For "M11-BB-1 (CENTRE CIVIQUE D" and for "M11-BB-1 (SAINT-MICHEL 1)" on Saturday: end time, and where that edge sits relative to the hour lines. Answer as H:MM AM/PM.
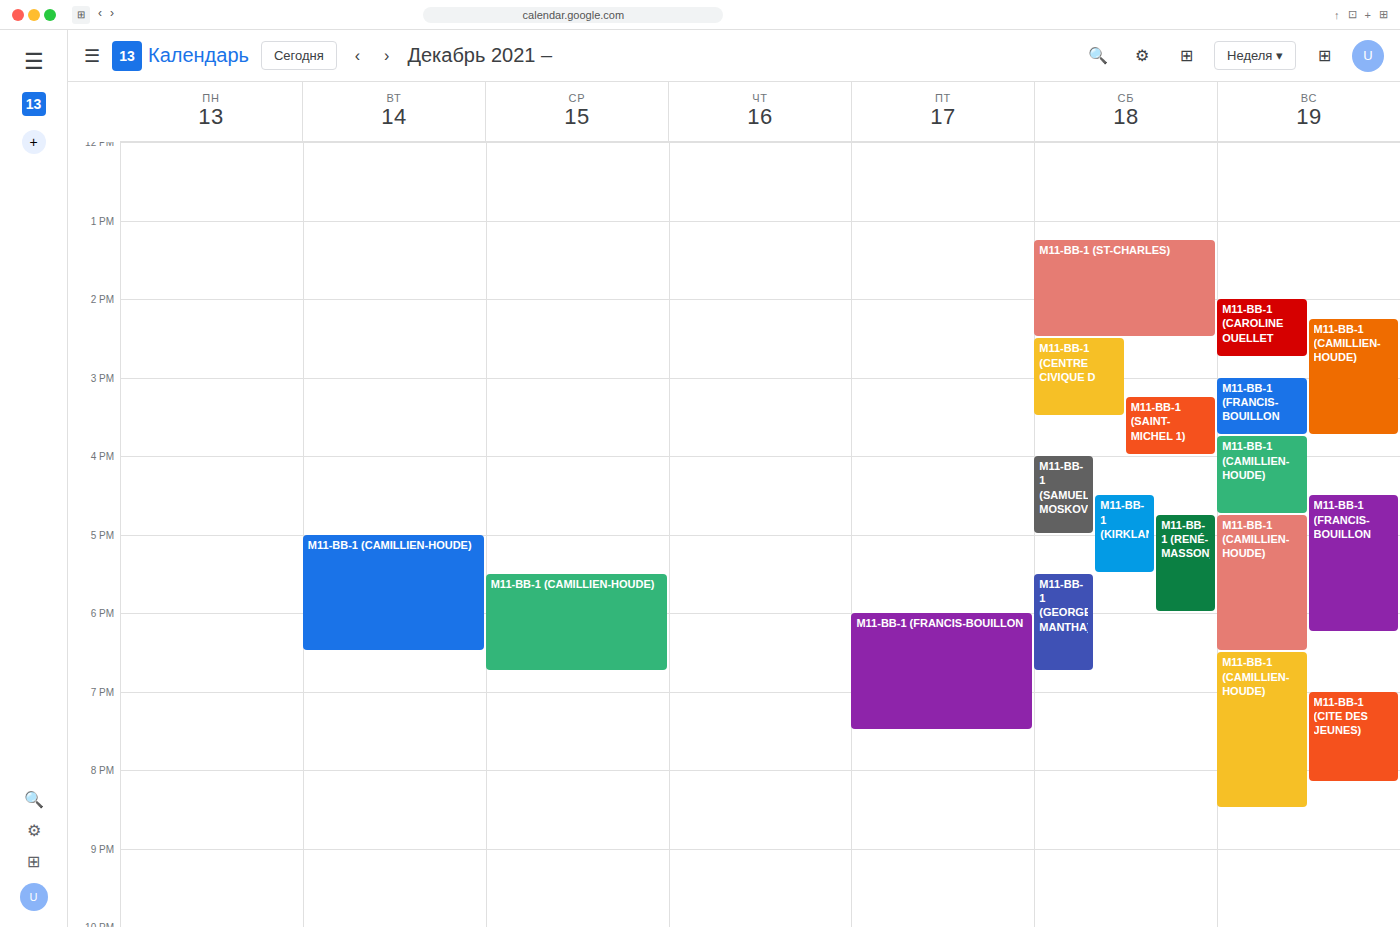
"M11-BB-1 (CENTRE CIVIQUE D": 3:30 PM, halfway between the 3 PM and 4 PM lines. "M11-BB-1 (SAINT-MICHEL 1)": 4:00 PM, exactly on the 4 PM line.